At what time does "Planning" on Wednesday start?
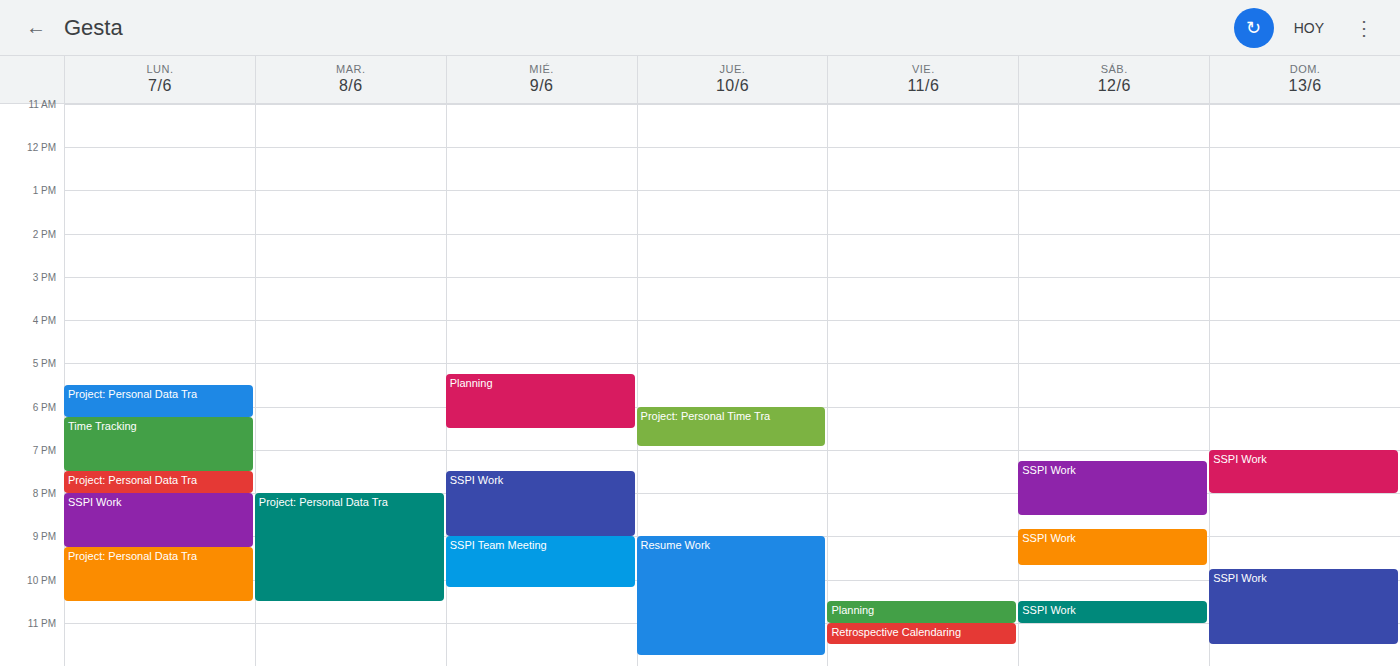
5:15 PM